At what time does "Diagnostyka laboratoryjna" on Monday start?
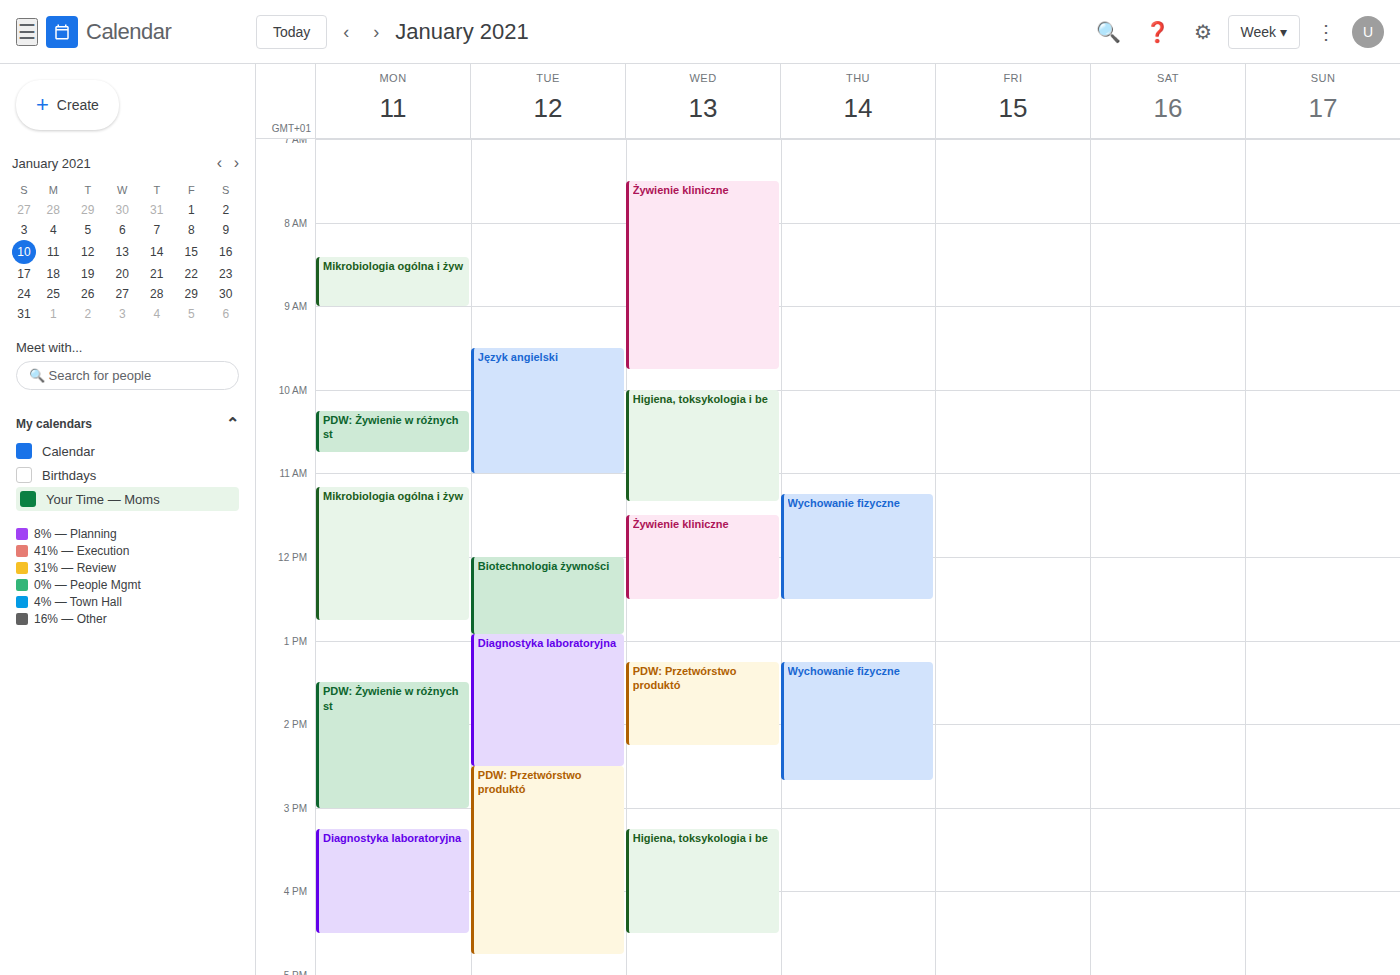
3:15 PM